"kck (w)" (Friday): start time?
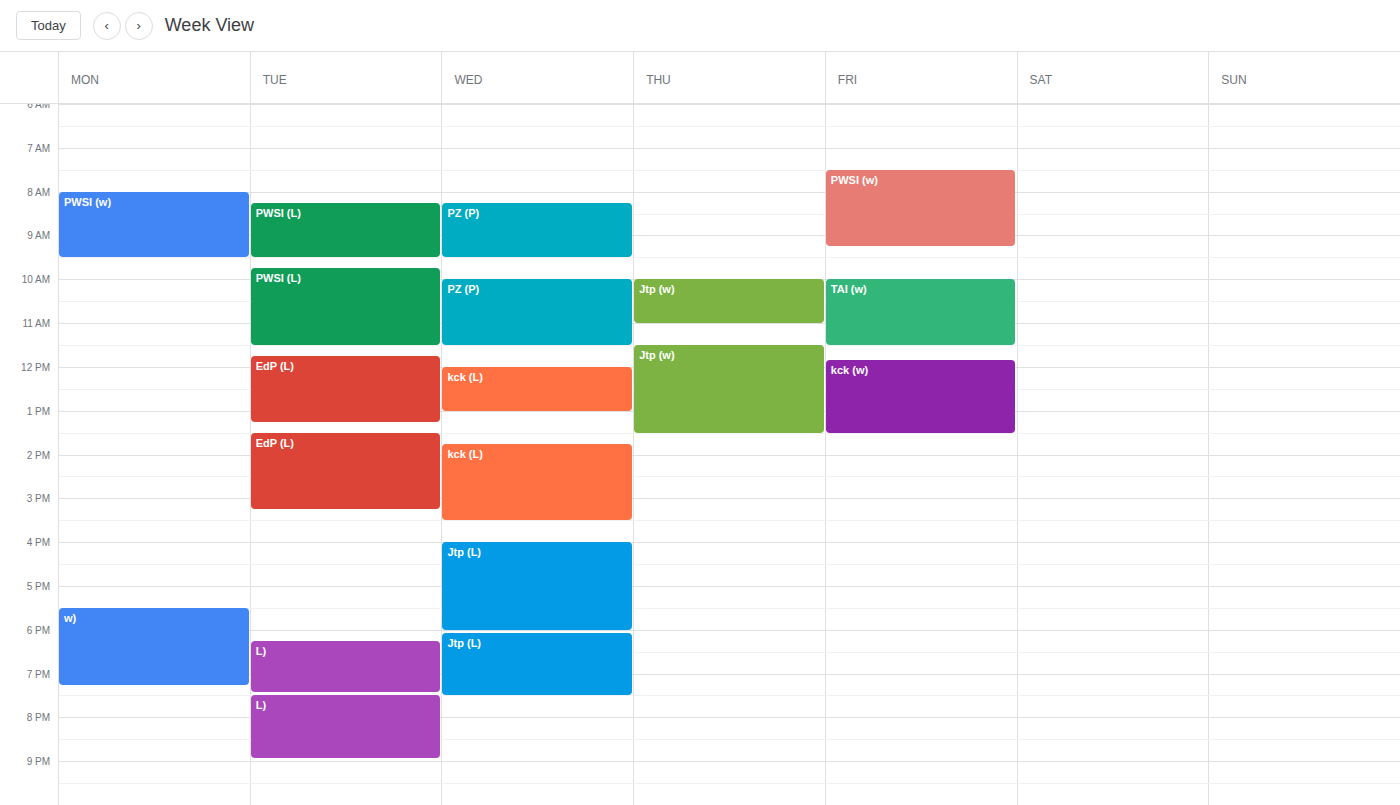
11:50 AM